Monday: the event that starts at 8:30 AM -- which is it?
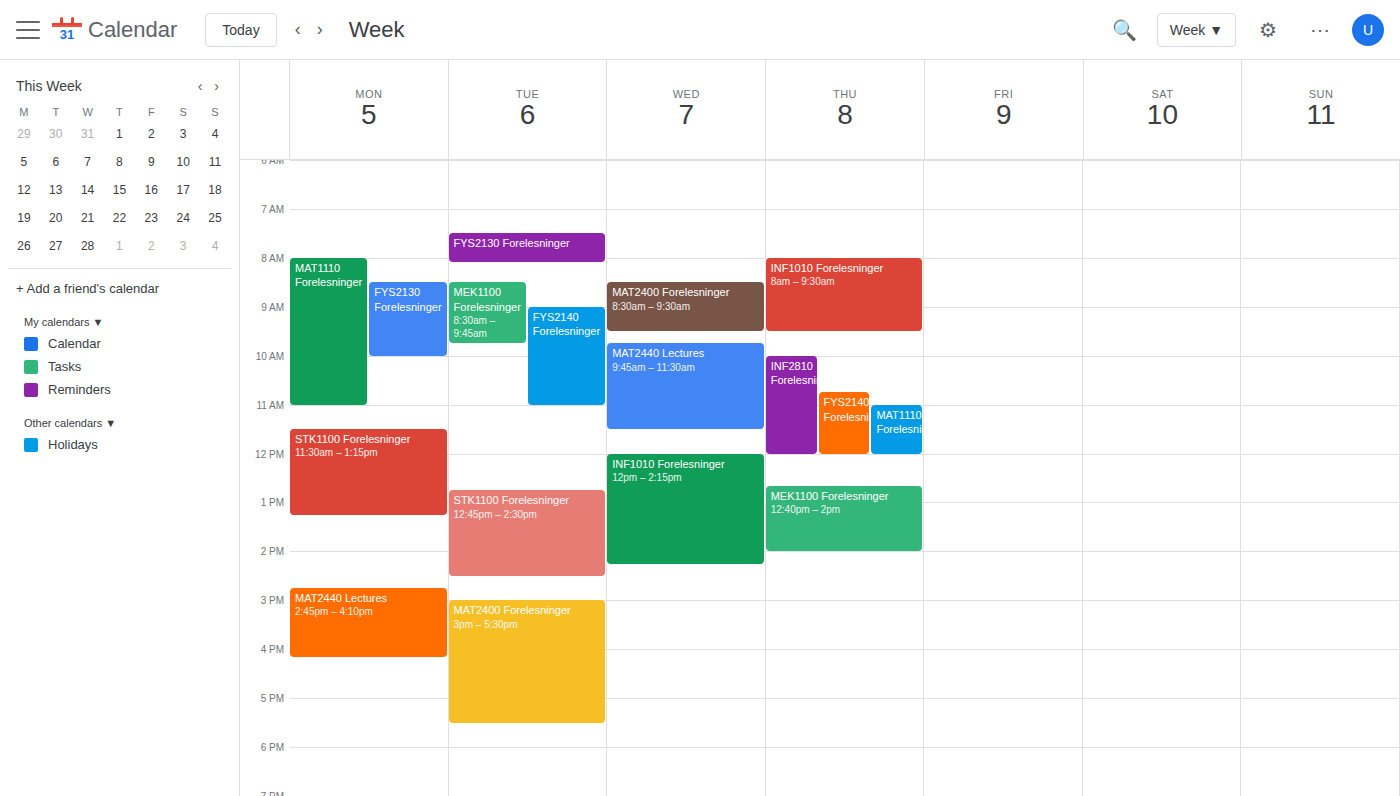
"FYS2130 Forelesninger"